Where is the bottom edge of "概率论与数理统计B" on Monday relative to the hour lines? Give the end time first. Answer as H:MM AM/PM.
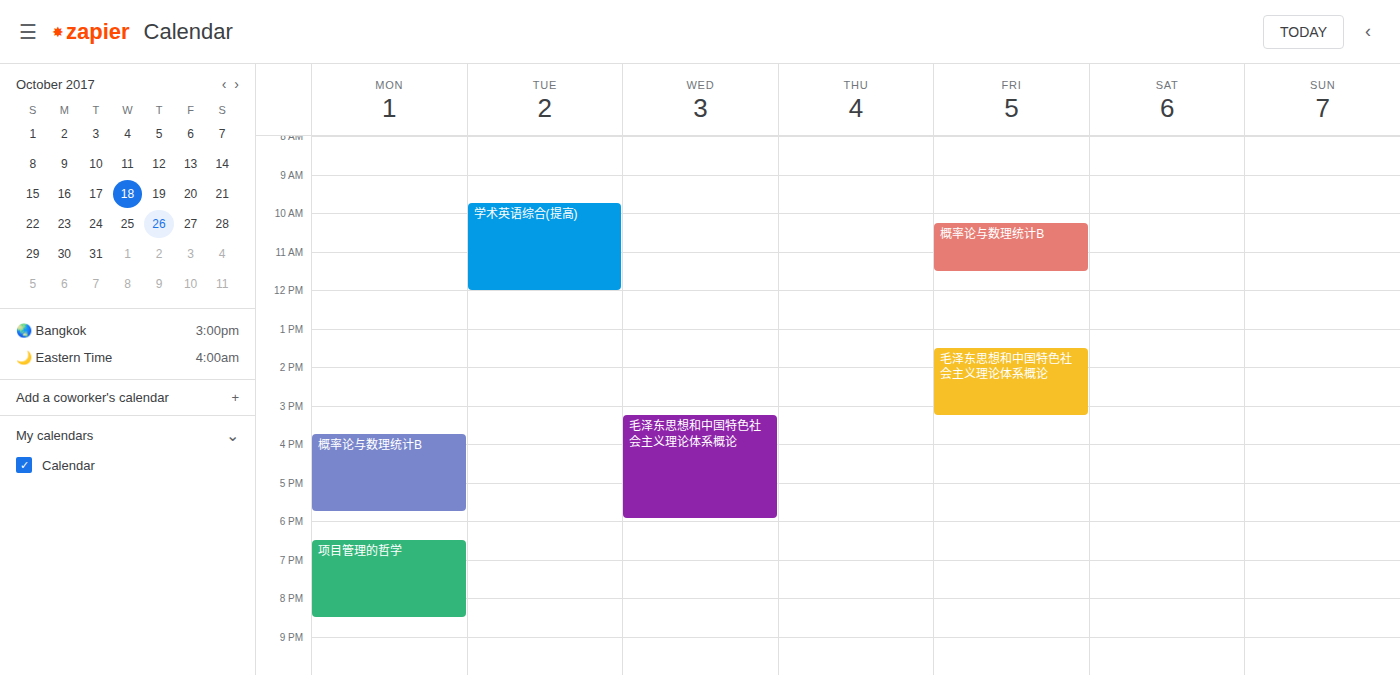
5:45 PM -- neither: three quarters of the way from the 5 PM line to the 6 PM line.